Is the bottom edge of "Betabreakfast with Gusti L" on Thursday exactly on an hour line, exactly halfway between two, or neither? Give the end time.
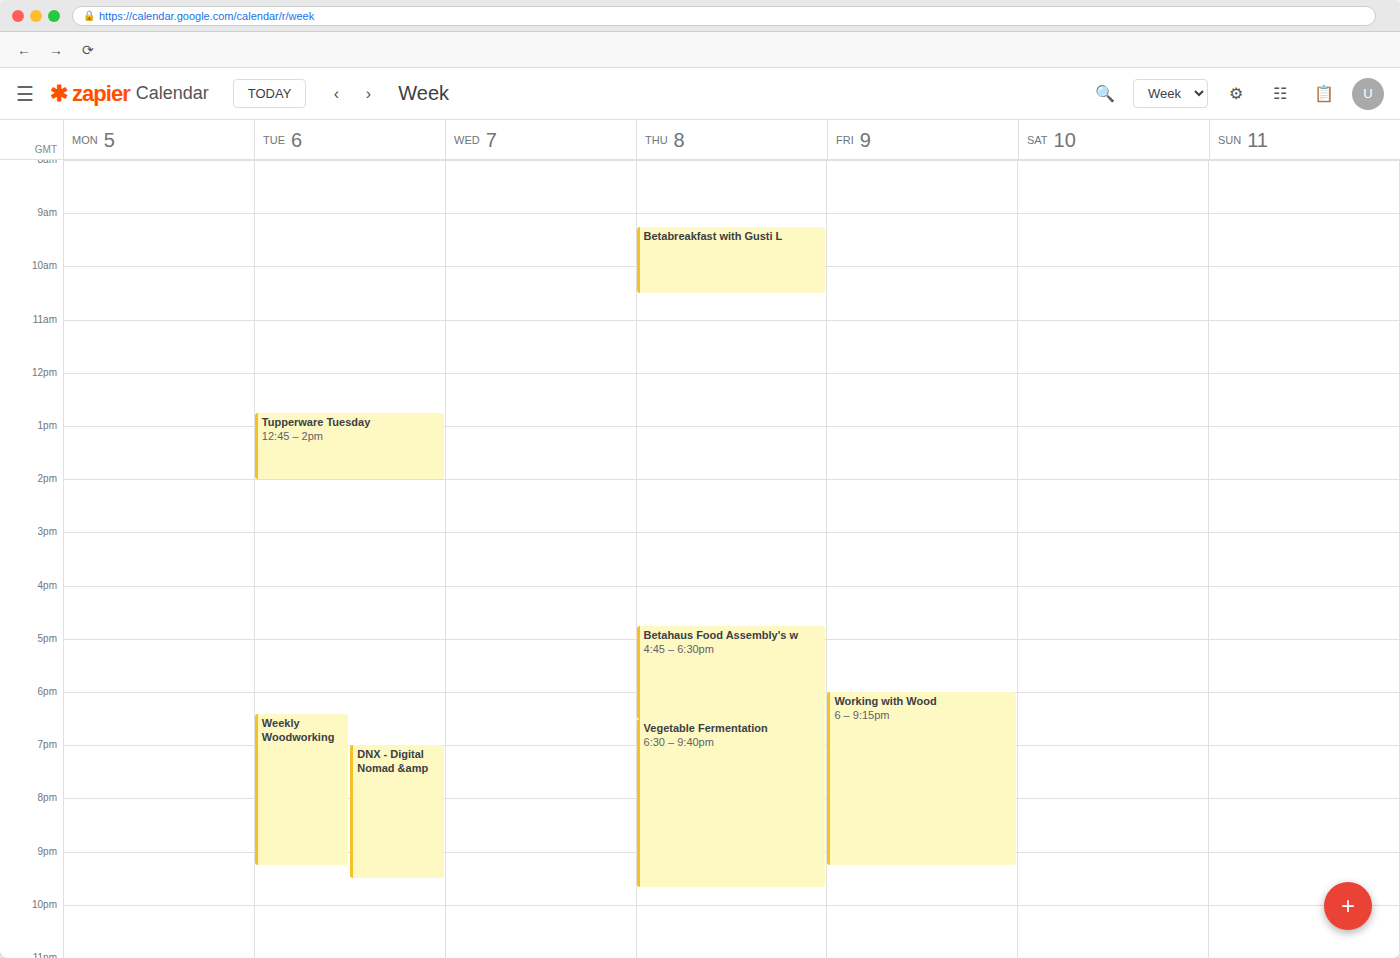
10:30 AM -- halfway between the 10 AM and 11 AM lines.